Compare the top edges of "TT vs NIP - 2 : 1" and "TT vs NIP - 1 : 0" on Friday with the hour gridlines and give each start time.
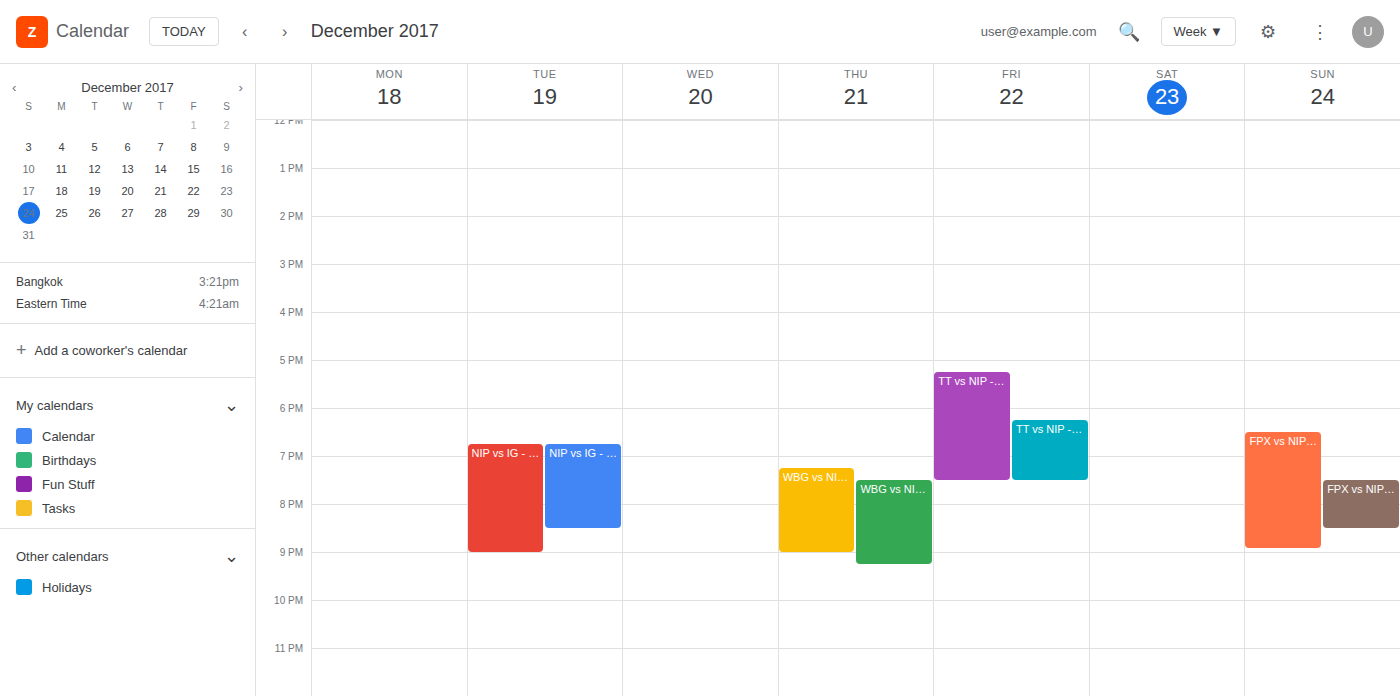
"TT vs NIP - 2 : 1": 6:15 PM, neither: a quarter of the way from the 6 PM line to the 7 PM line. "TT vs NIP - 1 : 0": 5:15 PM, neither: a quarter of the way from the 5 PM line to the 6 PM line.